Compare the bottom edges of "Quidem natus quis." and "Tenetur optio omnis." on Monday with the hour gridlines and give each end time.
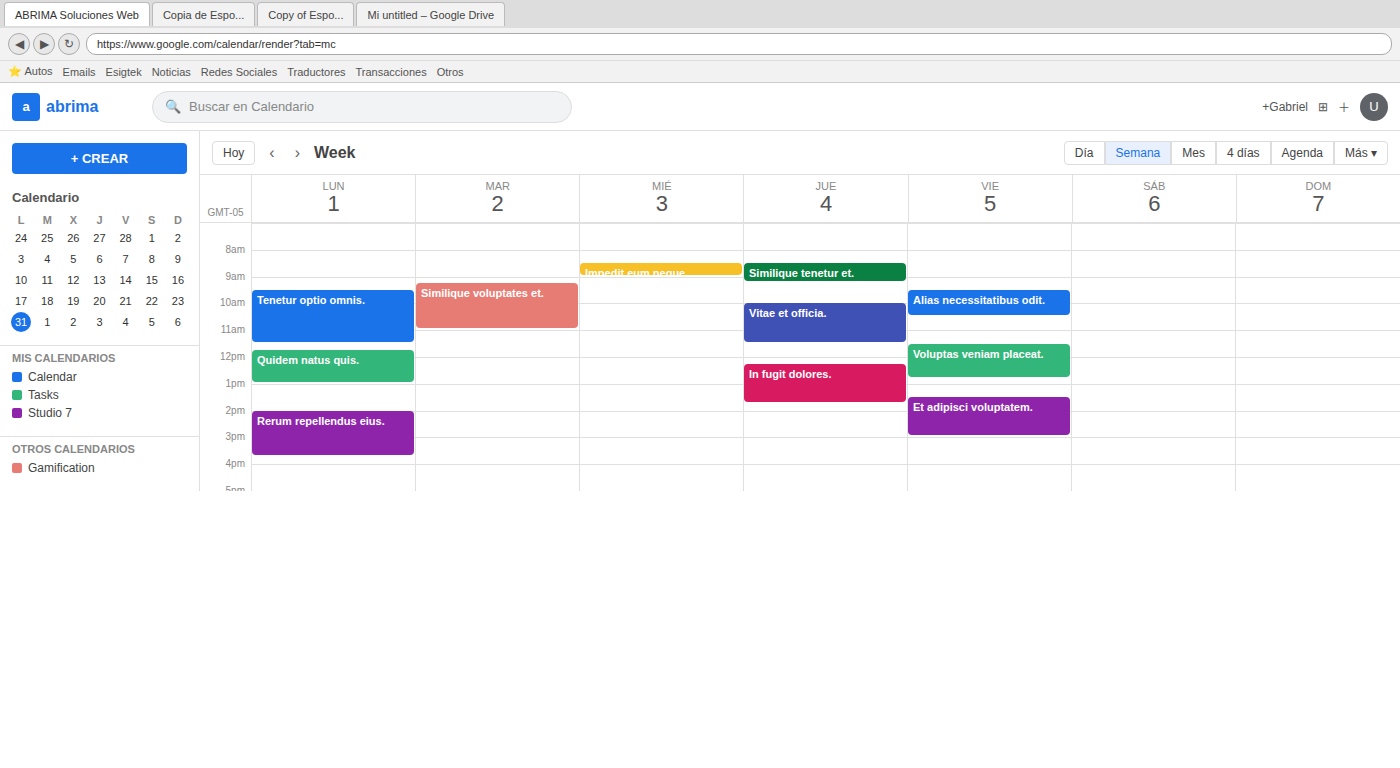
"Quidem natus quis.": 1:00 PM, exactly on the 1 PM line. "Tenetur optio omnis.": 11:30 AM, halfway between the 11 AM and 12 PM lines.